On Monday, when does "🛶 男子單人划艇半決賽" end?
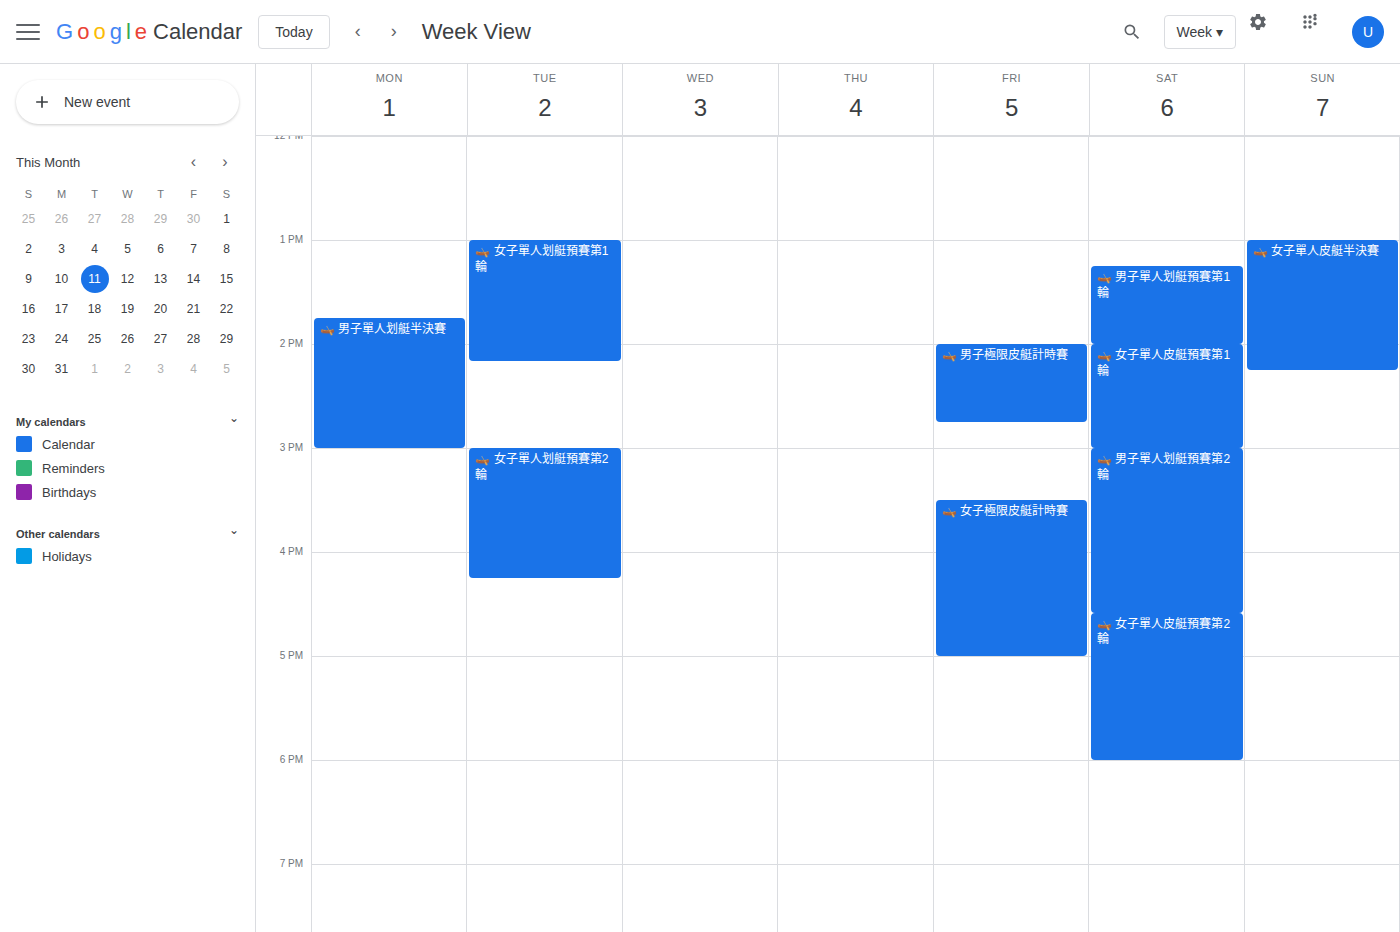
3:00 PM